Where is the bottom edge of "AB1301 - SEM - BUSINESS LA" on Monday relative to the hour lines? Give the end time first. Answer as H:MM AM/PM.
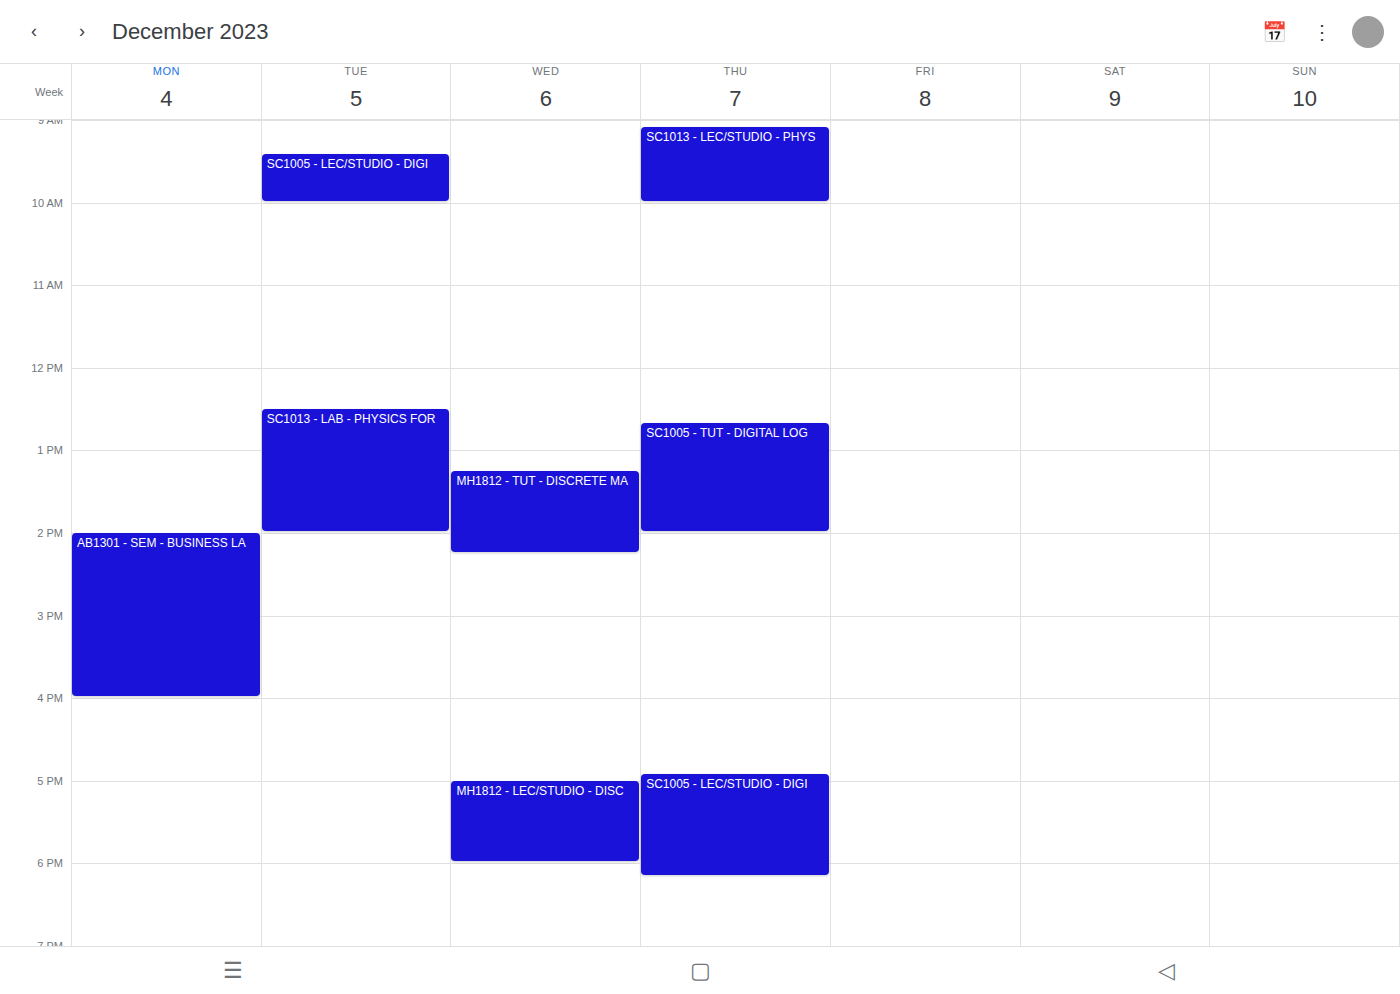
4:00 PM -- exactly on the 4 PM line.